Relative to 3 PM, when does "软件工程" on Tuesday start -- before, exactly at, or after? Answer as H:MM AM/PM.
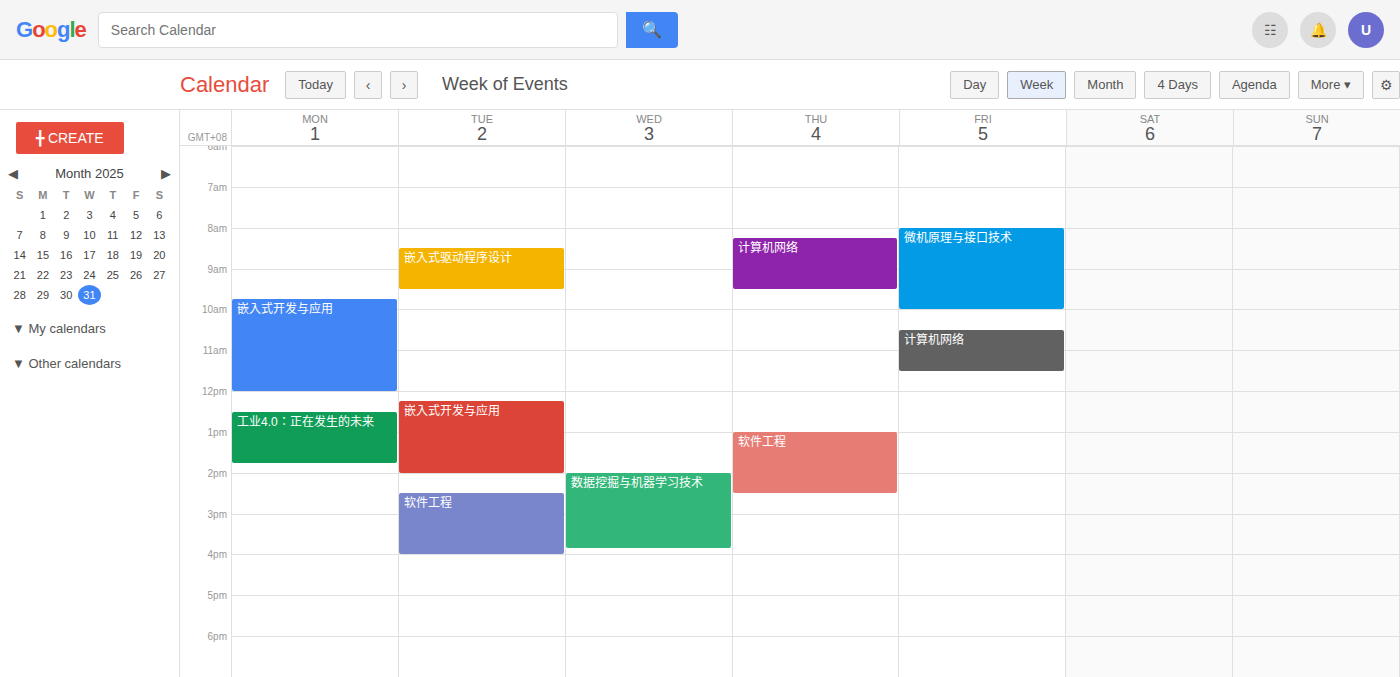
2:30 PM -- before 3 PM, 30 minutes above the 3 PM line.